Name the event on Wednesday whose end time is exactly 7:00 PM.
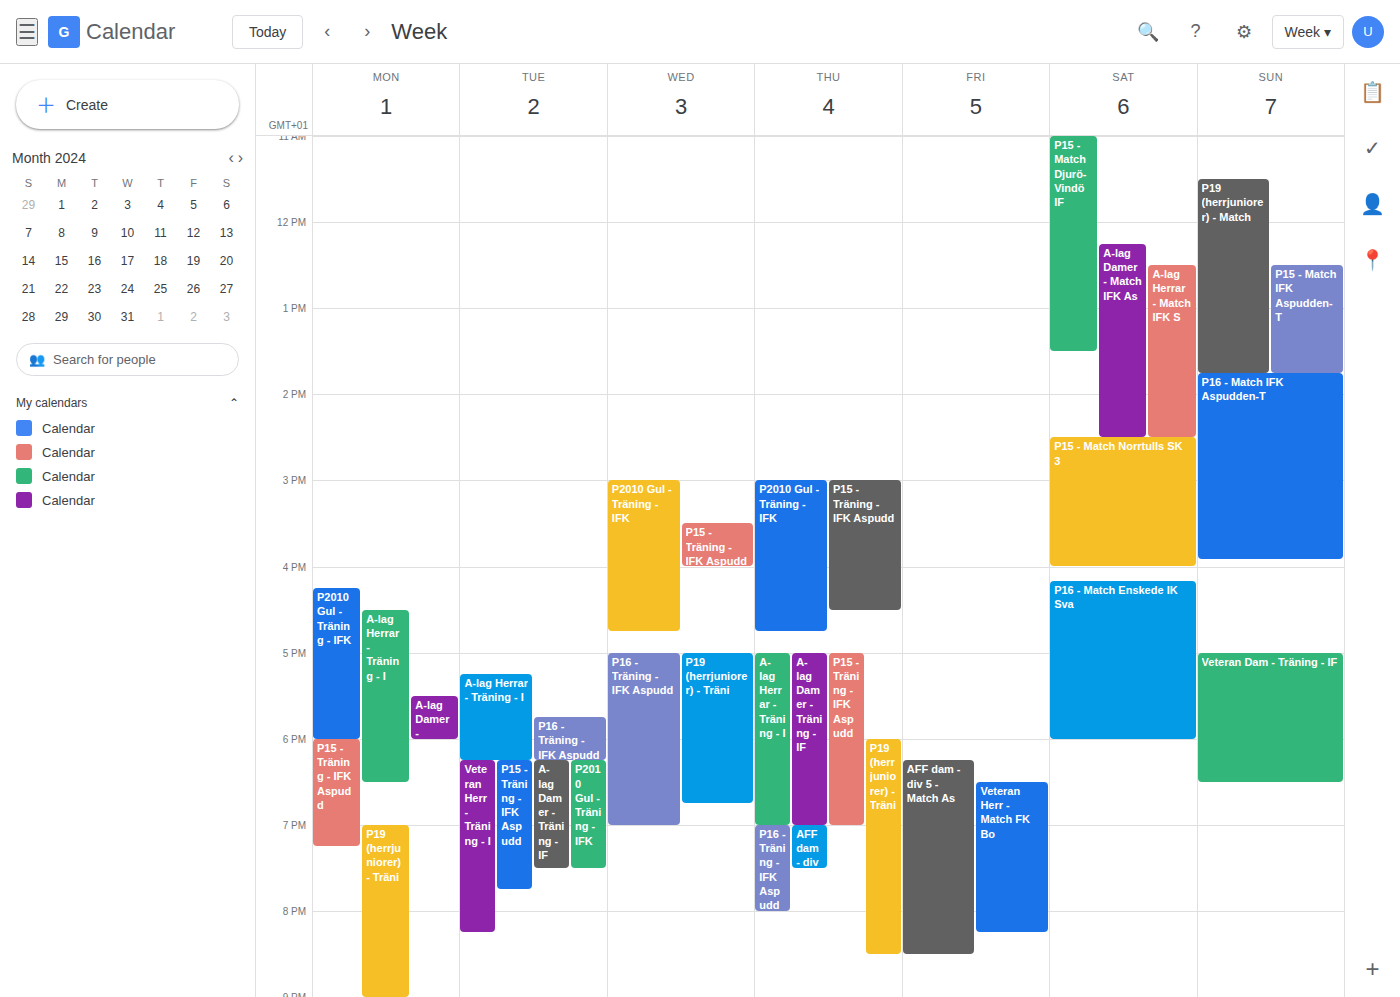
"P16 - Träning - IFK Aspudd"